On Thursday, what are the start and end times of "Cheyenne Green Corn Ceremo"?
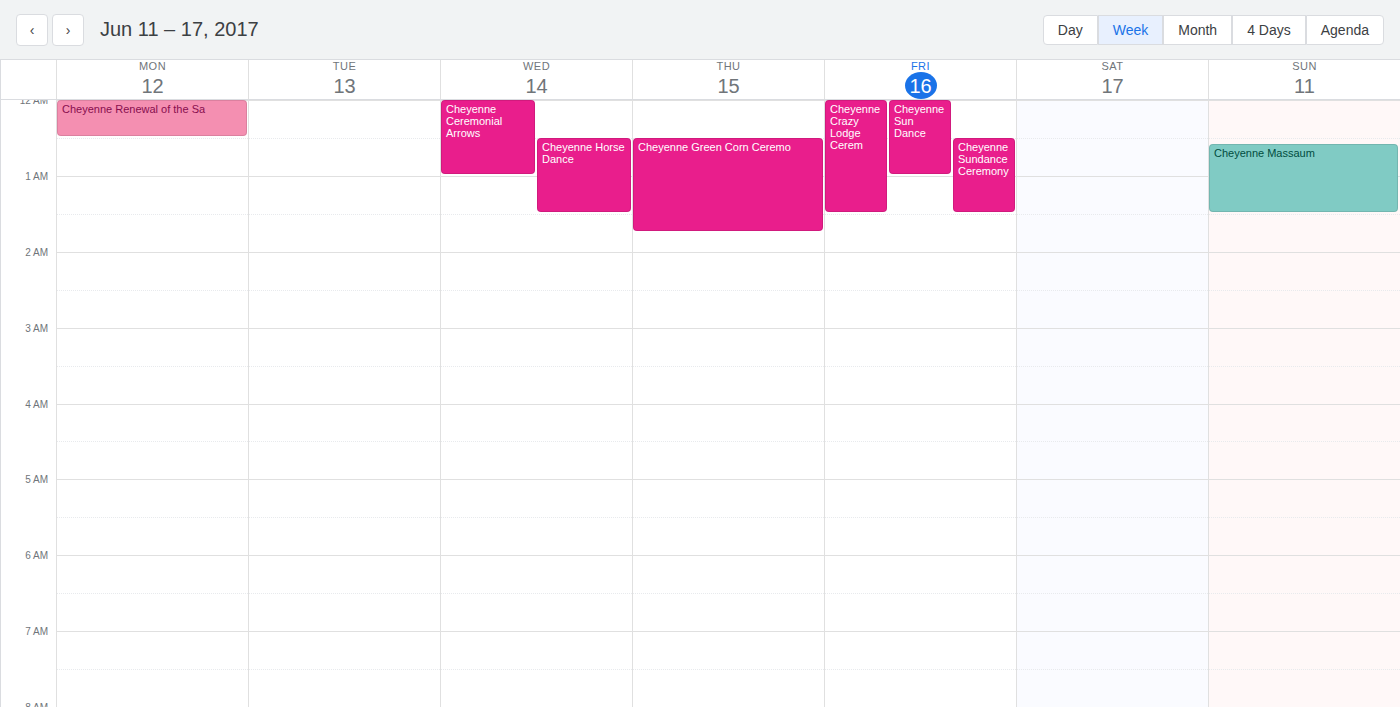
00:30 to 01:45